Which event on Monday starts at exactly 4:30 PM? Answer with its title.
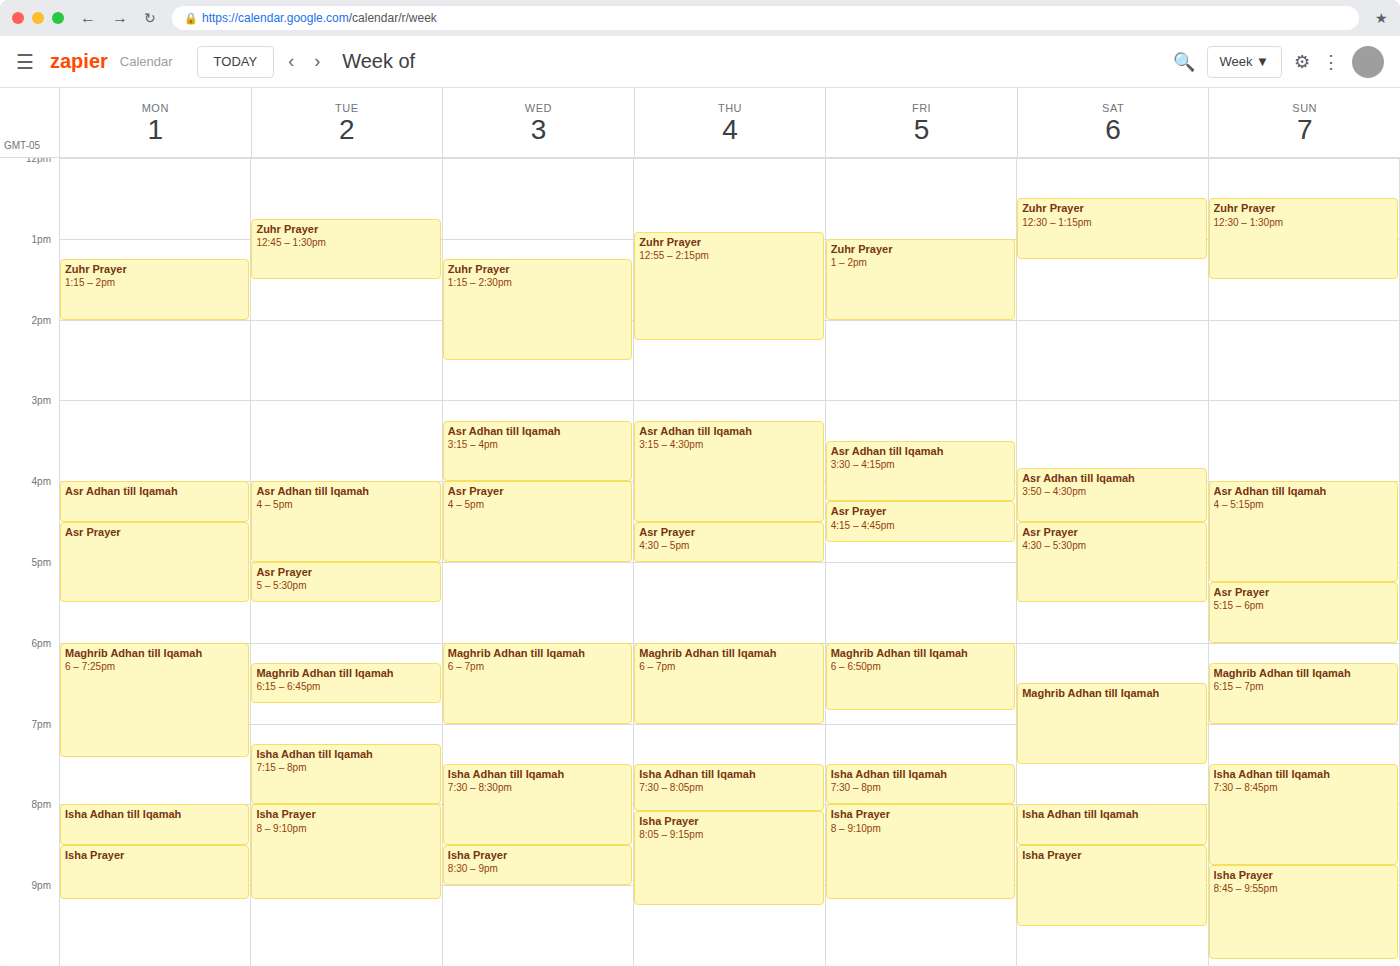
"Asr Prayer"